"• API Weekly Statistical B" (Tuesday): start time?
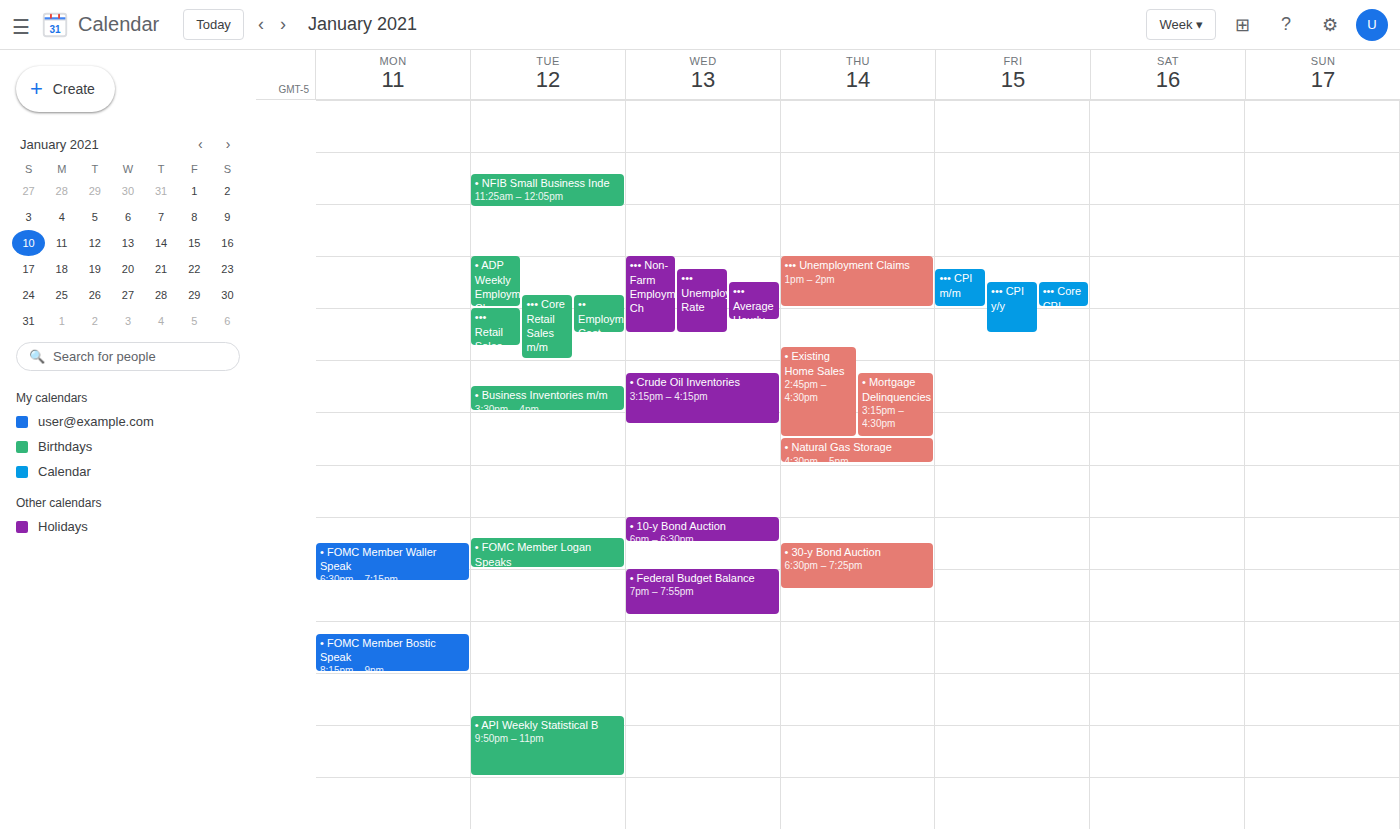
9:50 PM